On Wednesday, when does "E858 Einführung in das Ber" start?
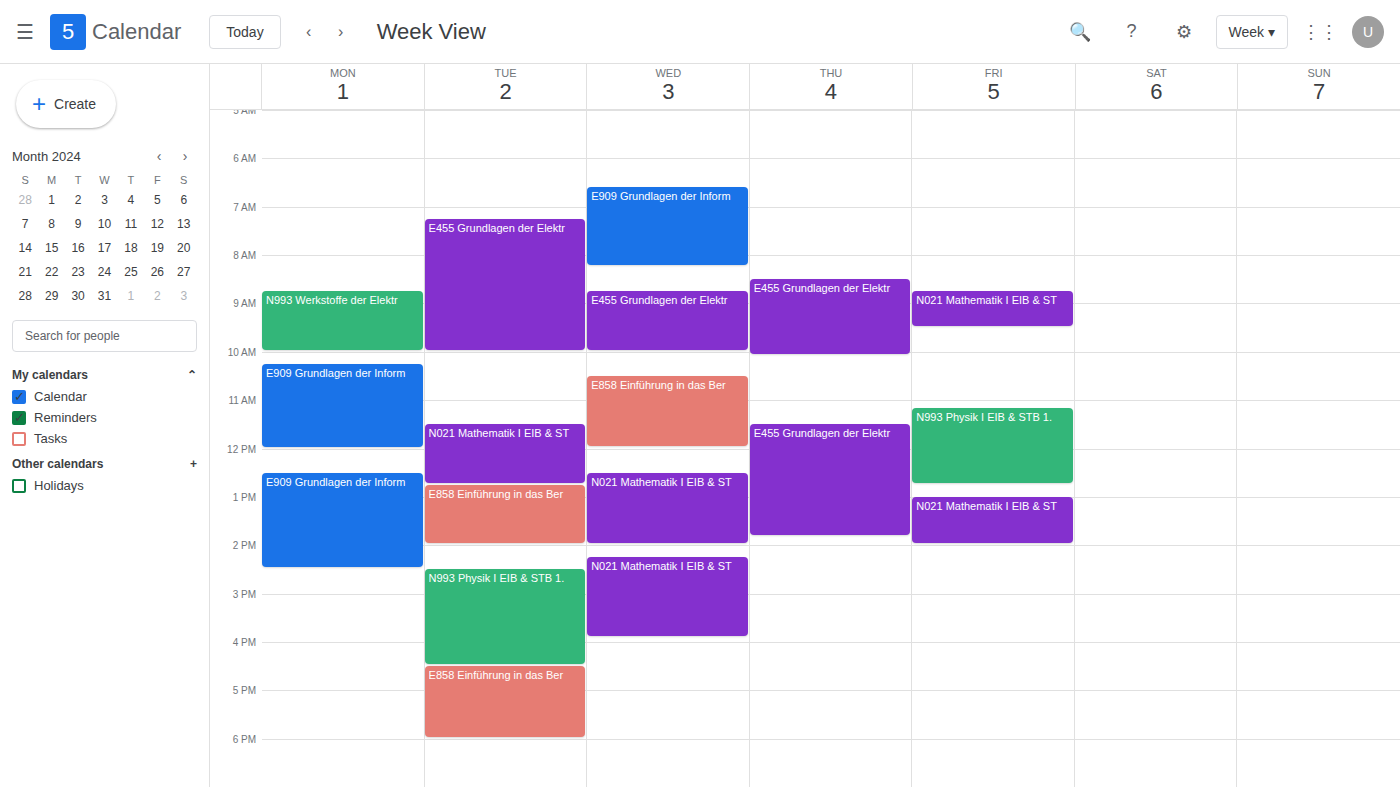
10:30